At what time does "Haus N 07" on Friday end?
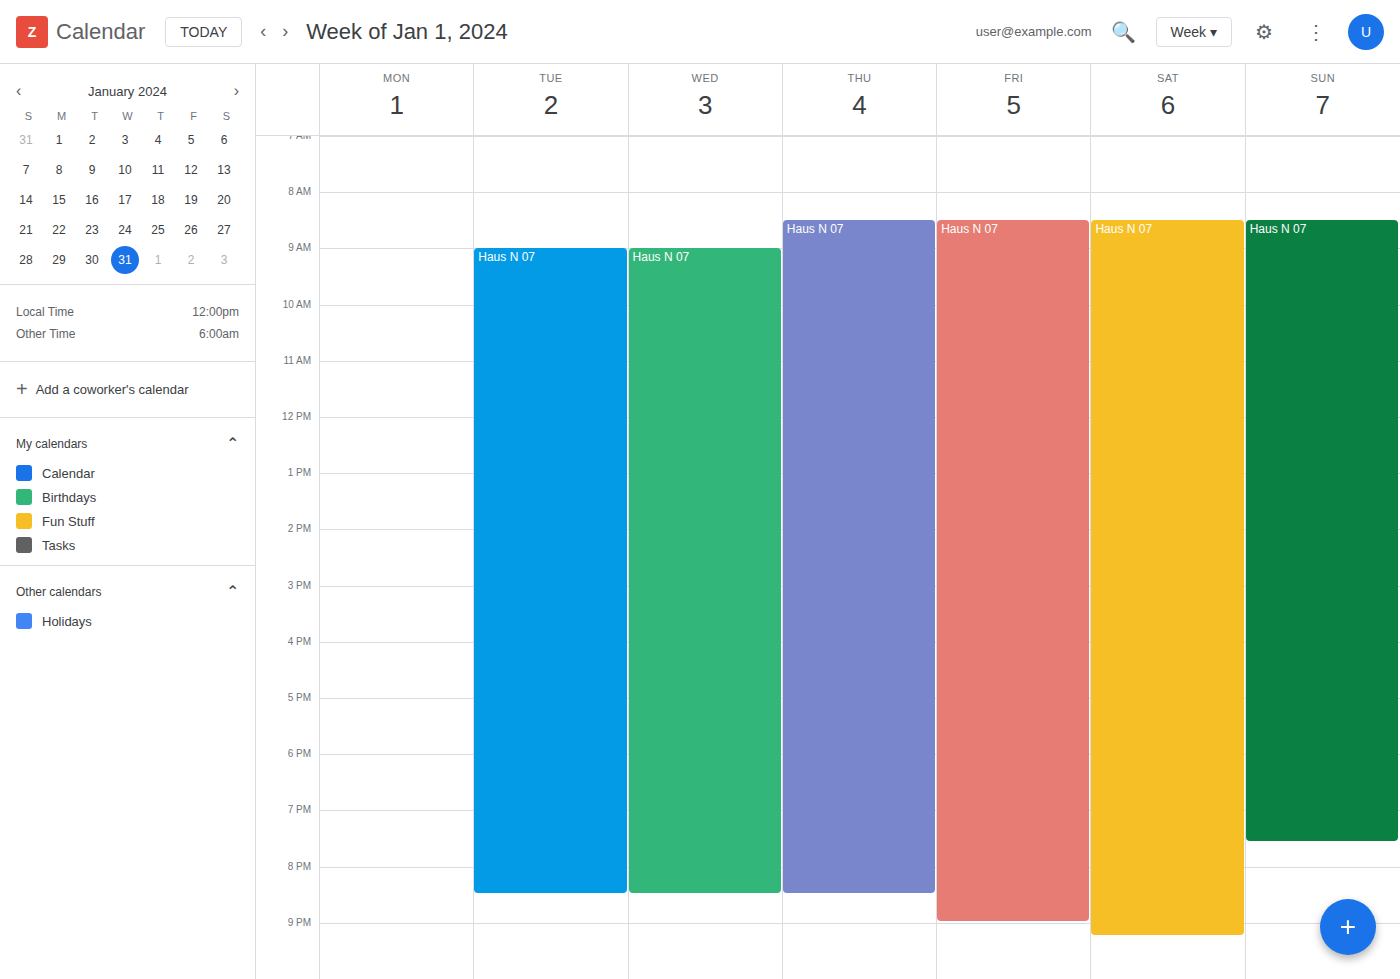
9:00 PM